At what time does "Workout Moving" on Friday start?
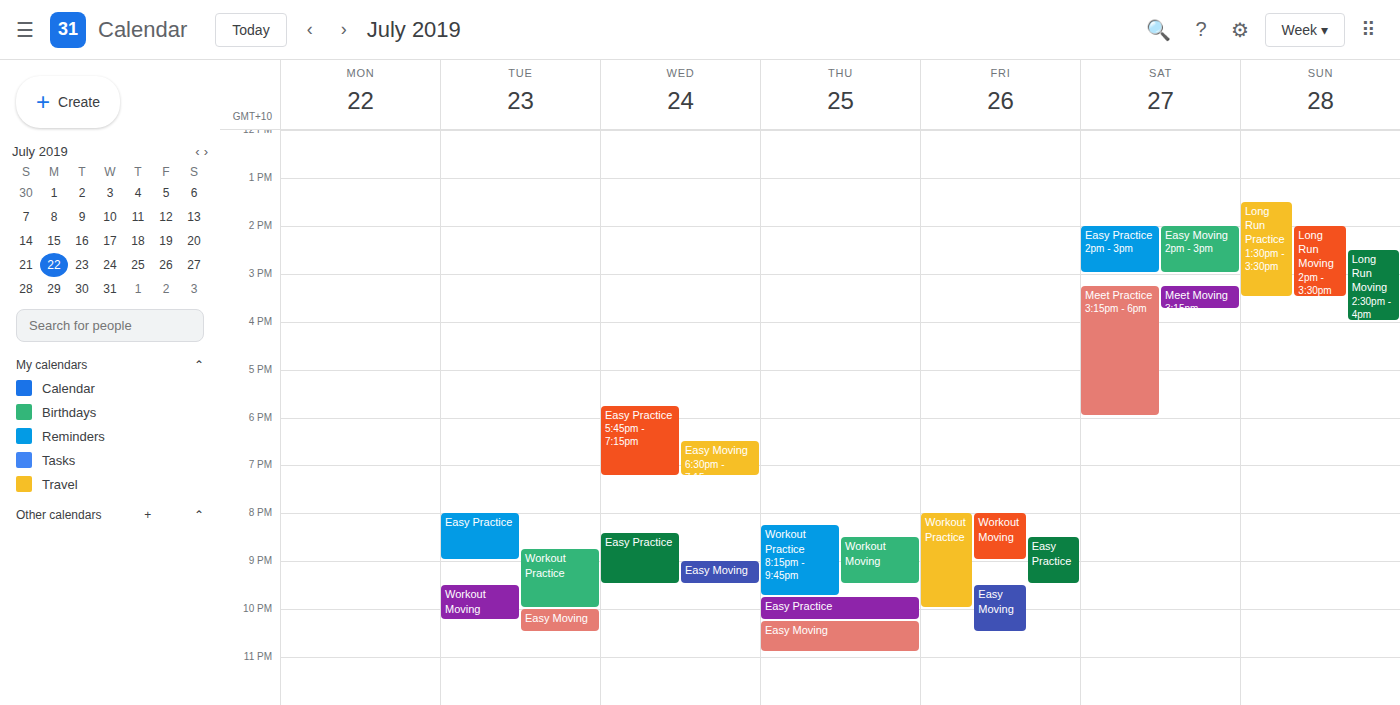
20:00